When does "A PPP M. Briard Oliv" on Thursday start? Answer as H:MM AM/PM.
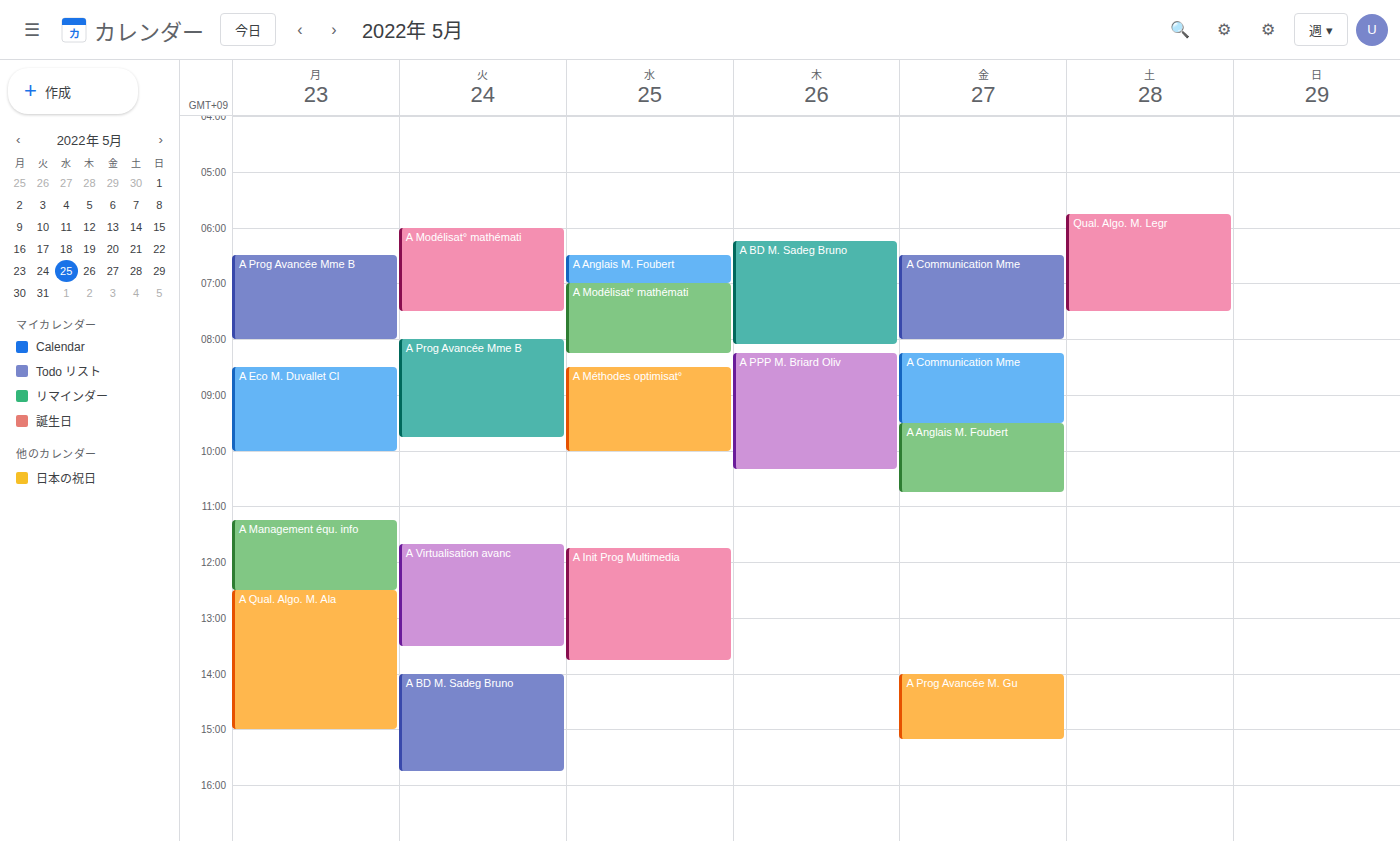
8:15 AM